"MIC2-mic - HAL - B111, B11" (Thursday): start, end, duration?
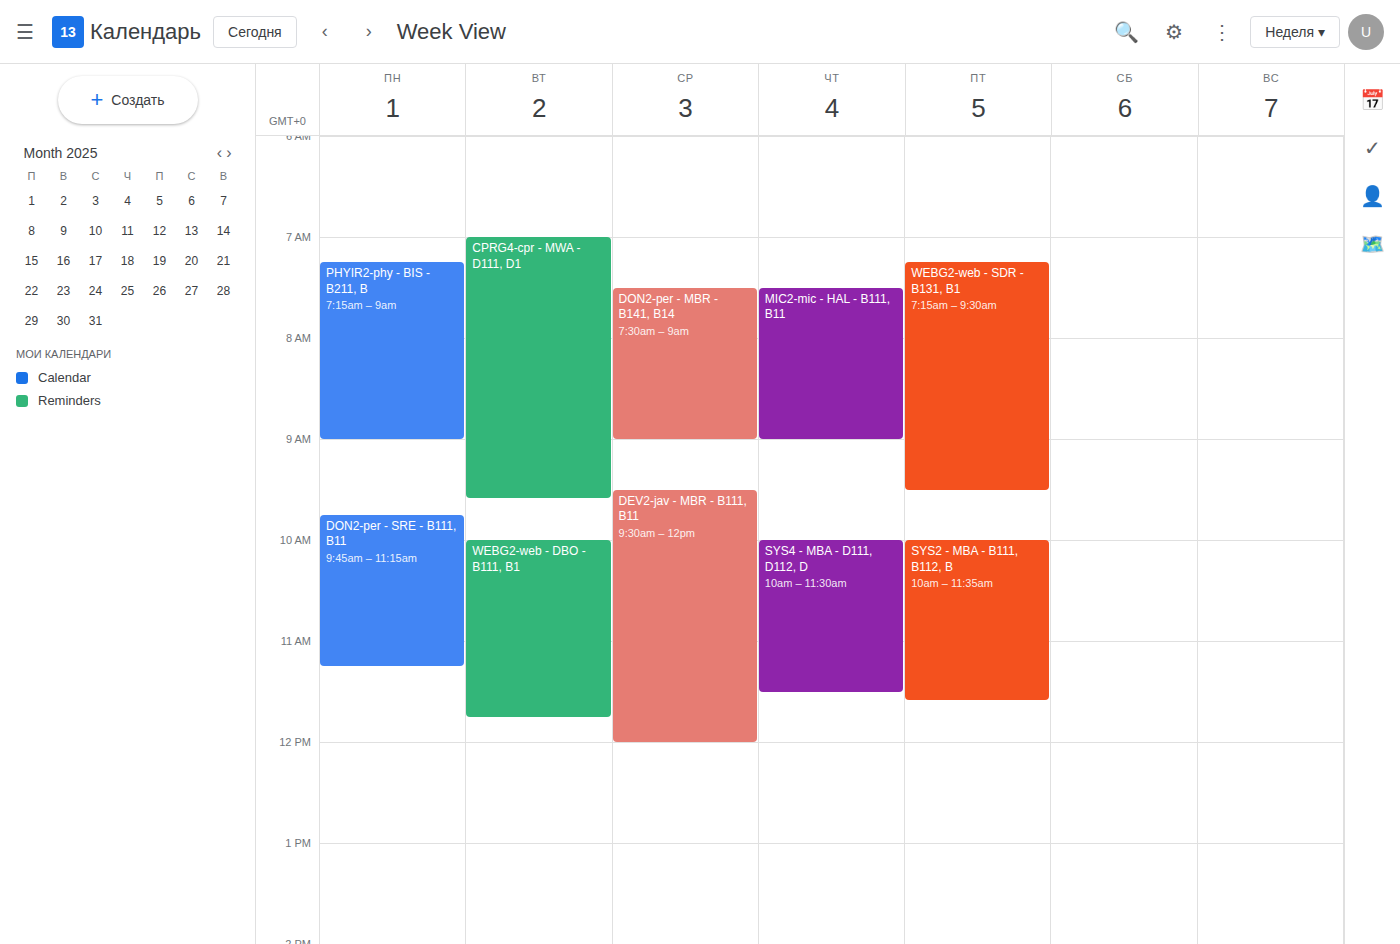
7:30 AM to 9:00 AM, 1 hour 30 minutes